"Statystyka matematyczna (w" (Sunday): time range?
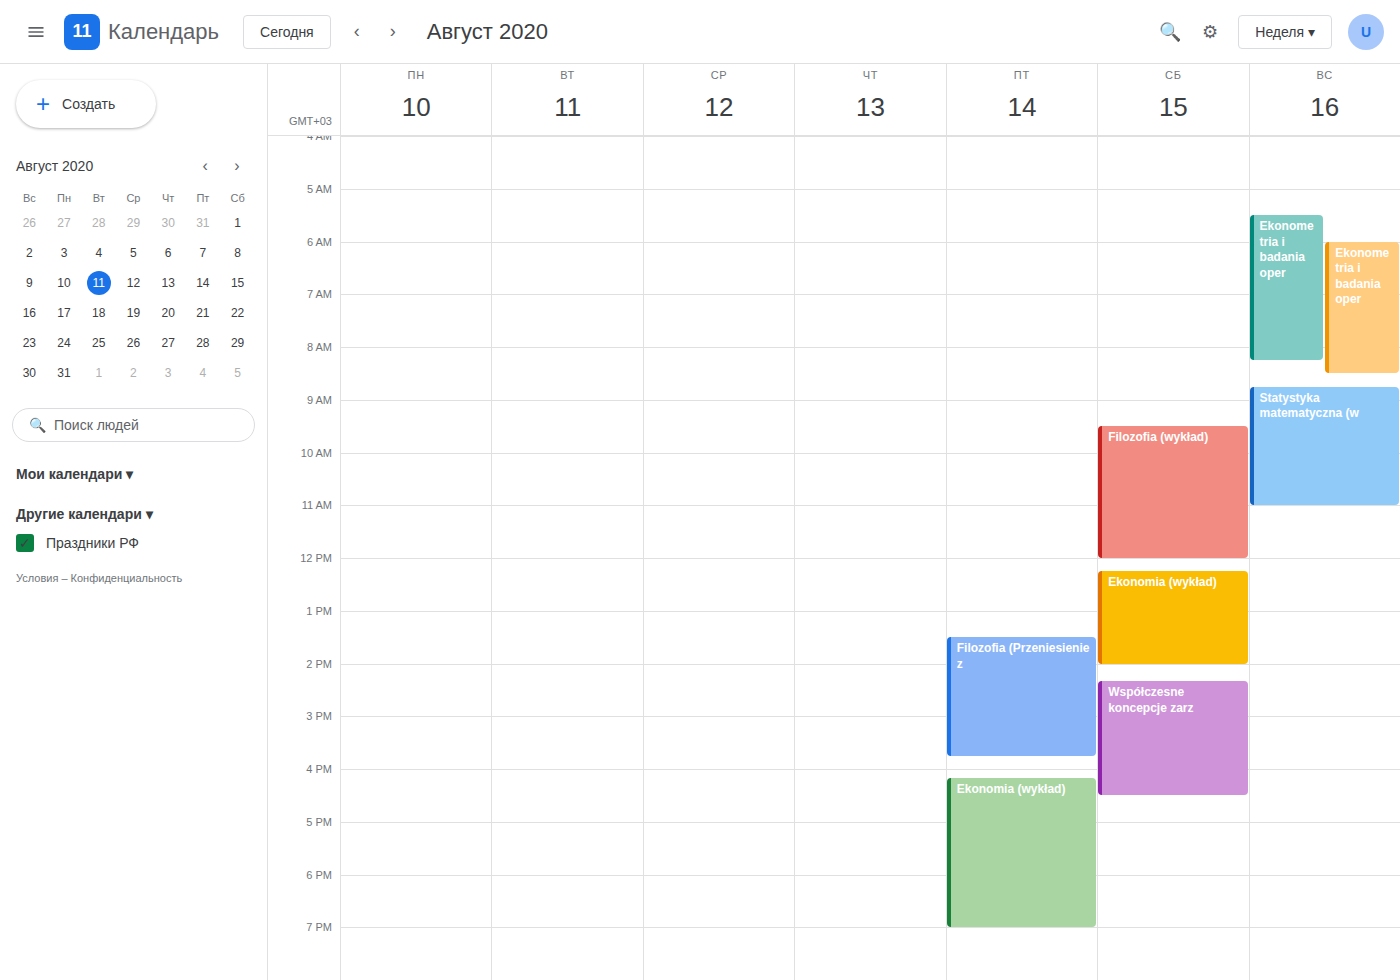
8:45 AM to 11:00 AM